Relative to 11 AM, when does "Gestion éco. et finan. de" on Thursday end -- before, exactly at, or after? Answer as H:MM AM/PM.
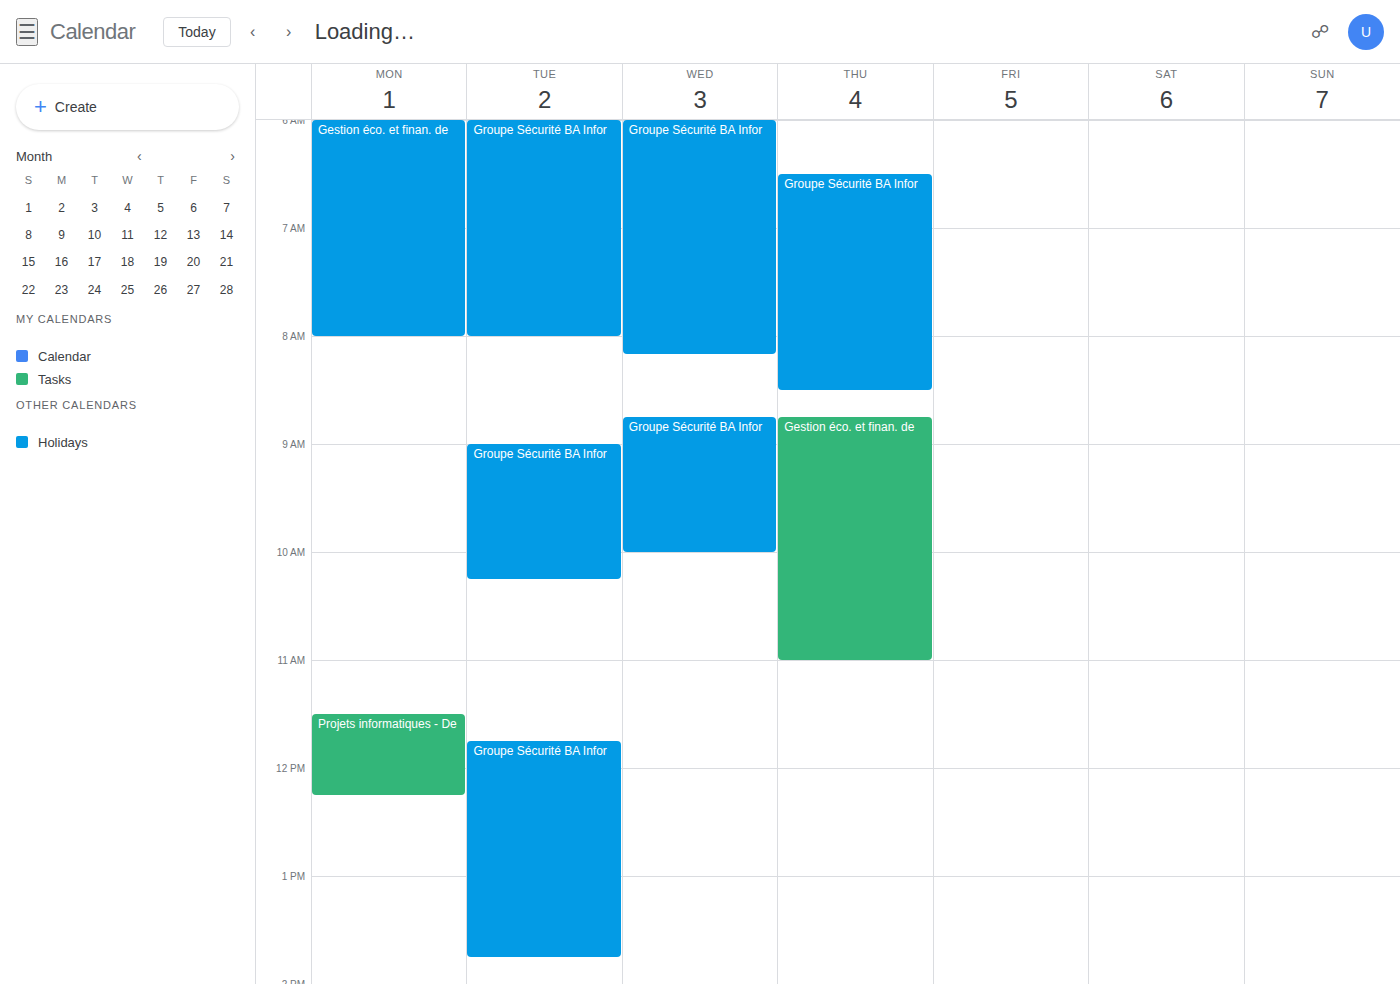
11:00 AM -- exactly at 11 AM, on the 11 AM line.